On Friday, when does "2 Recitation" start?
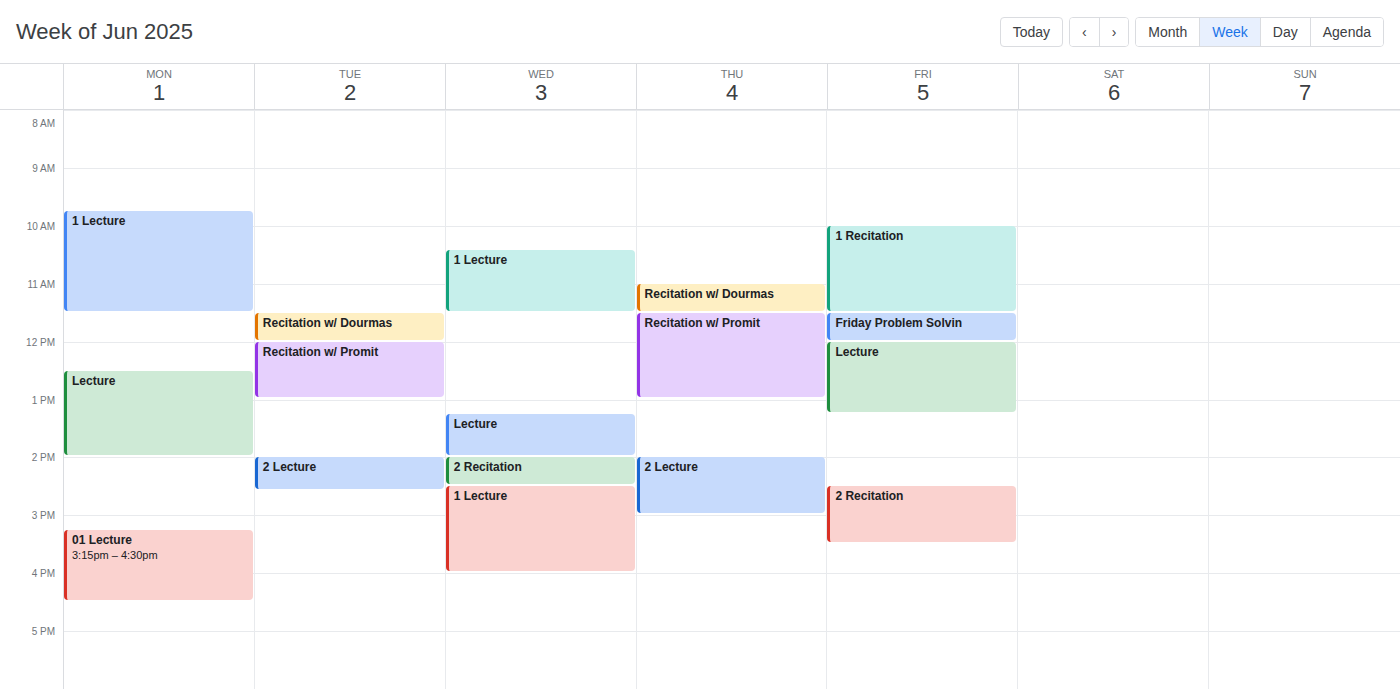
2:30 PM